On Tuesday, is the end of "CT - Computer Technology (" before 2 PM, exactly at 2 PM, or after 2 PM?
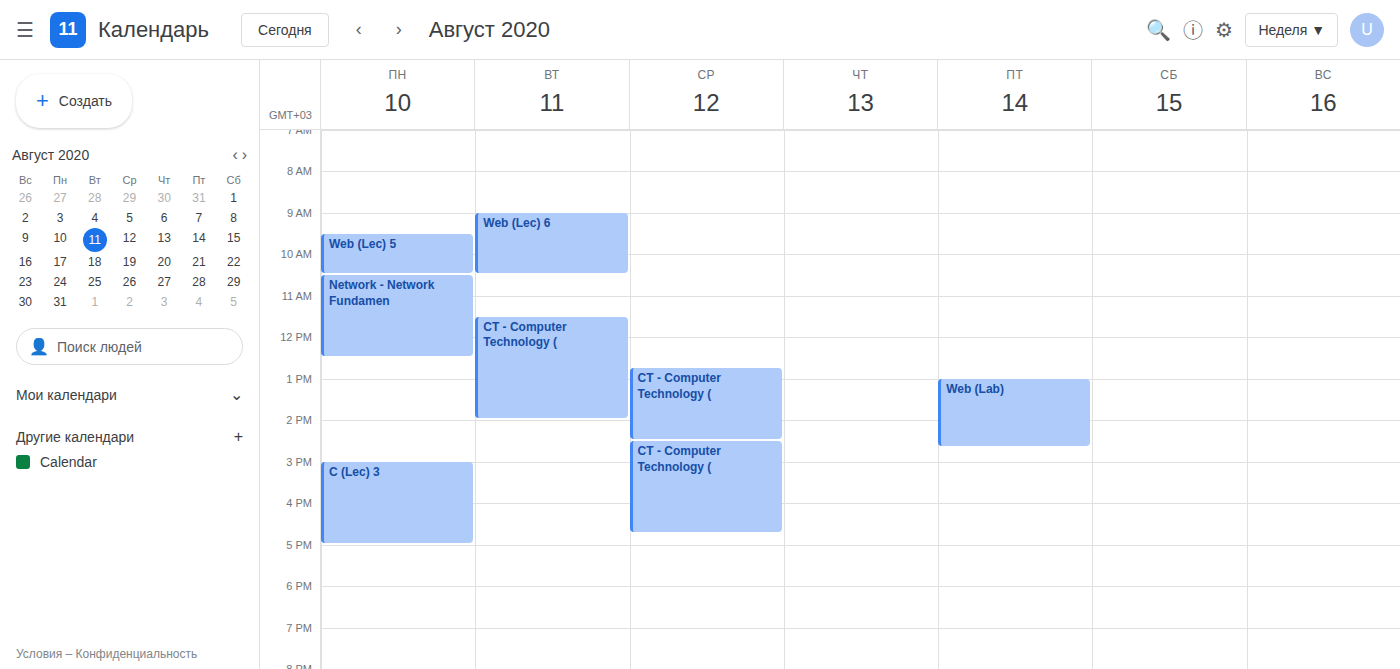
2:00 PM -- exactly at 2 PM, on the 2 PM line.